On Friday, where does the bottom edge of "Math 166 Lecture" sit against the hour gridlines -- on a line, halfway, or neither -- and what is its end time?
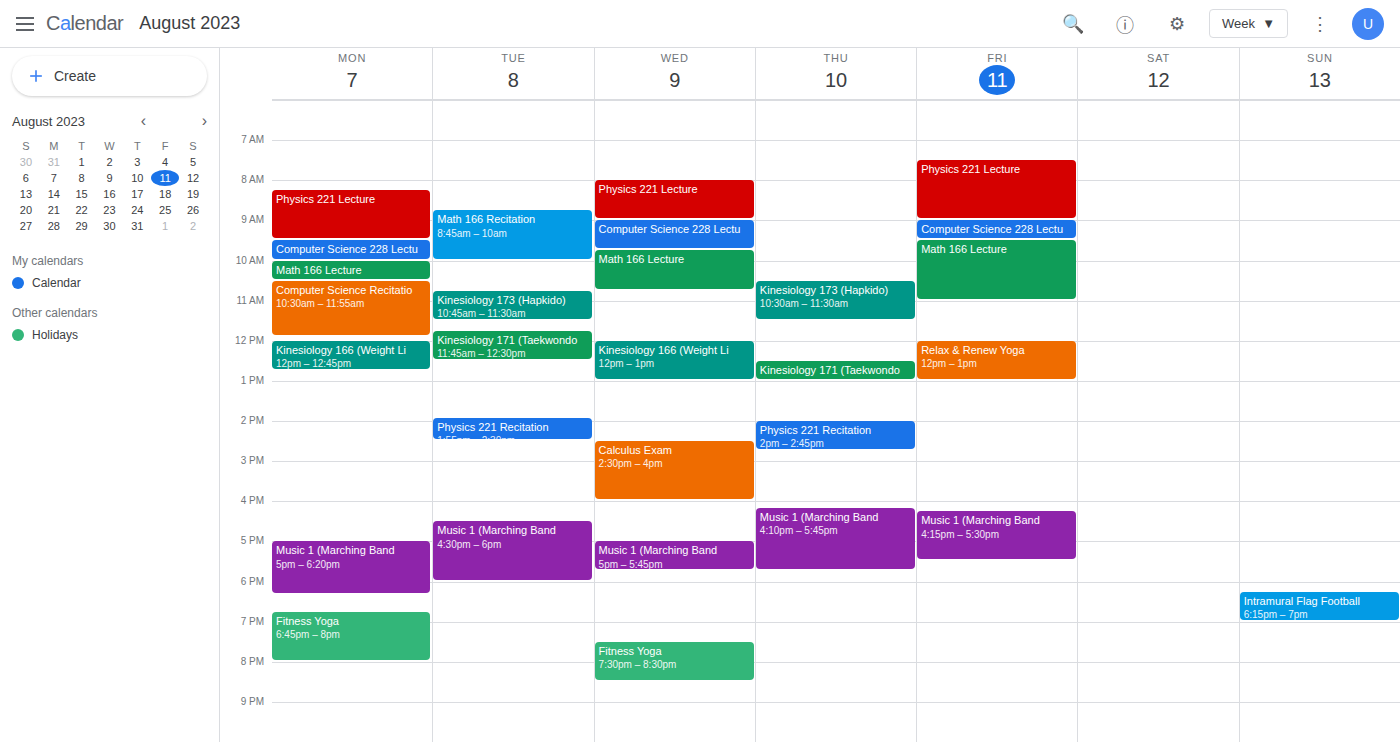
11:00 -- exactly on the 11:00 line.